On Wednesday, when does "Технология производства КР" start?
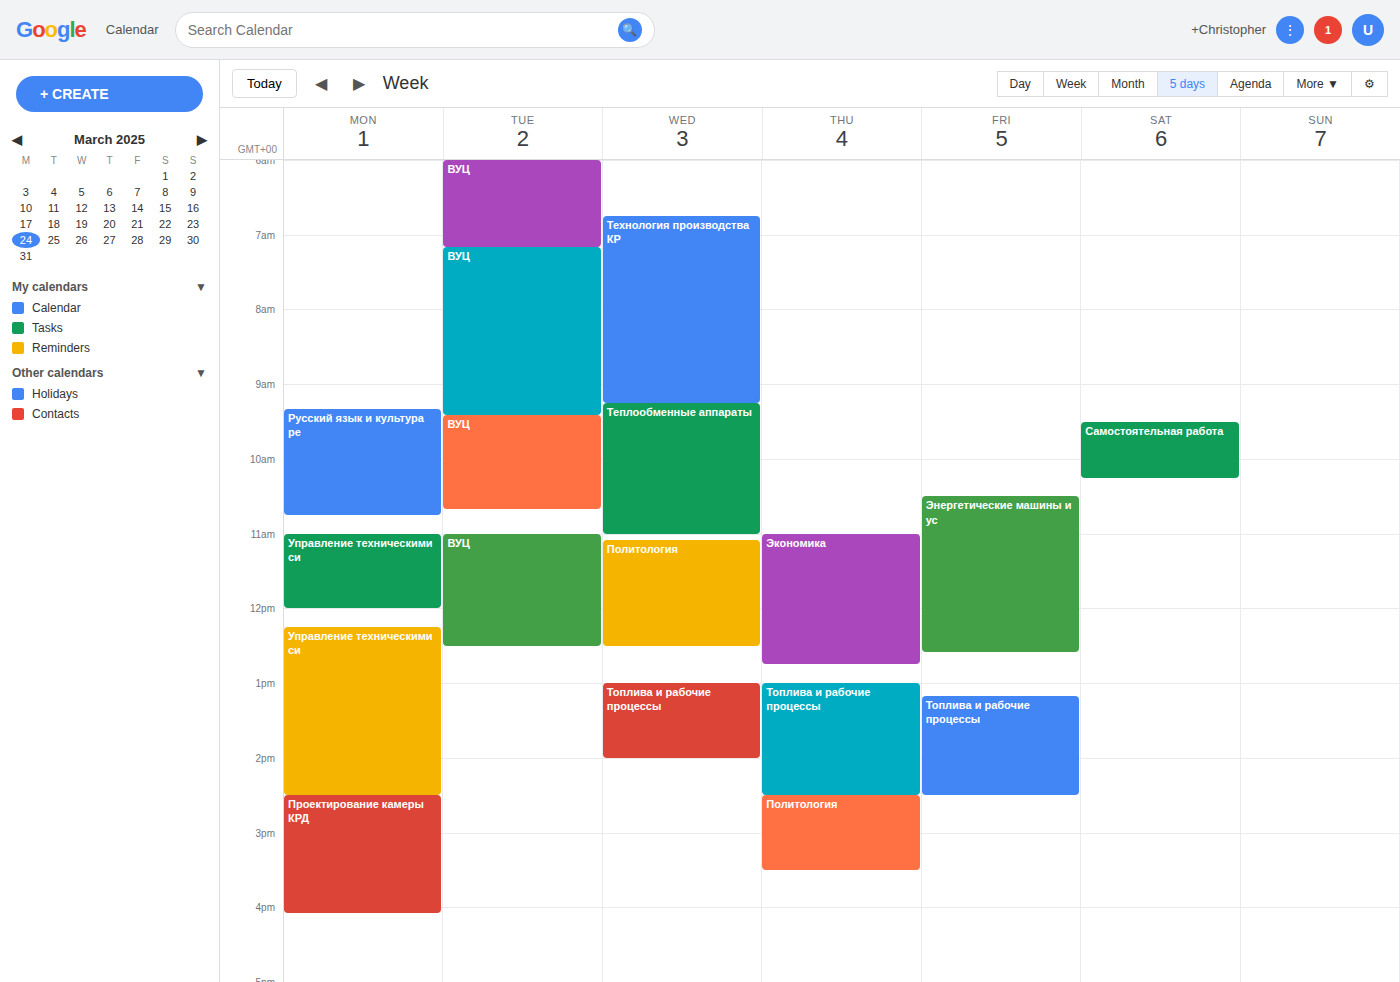
6:45 AM